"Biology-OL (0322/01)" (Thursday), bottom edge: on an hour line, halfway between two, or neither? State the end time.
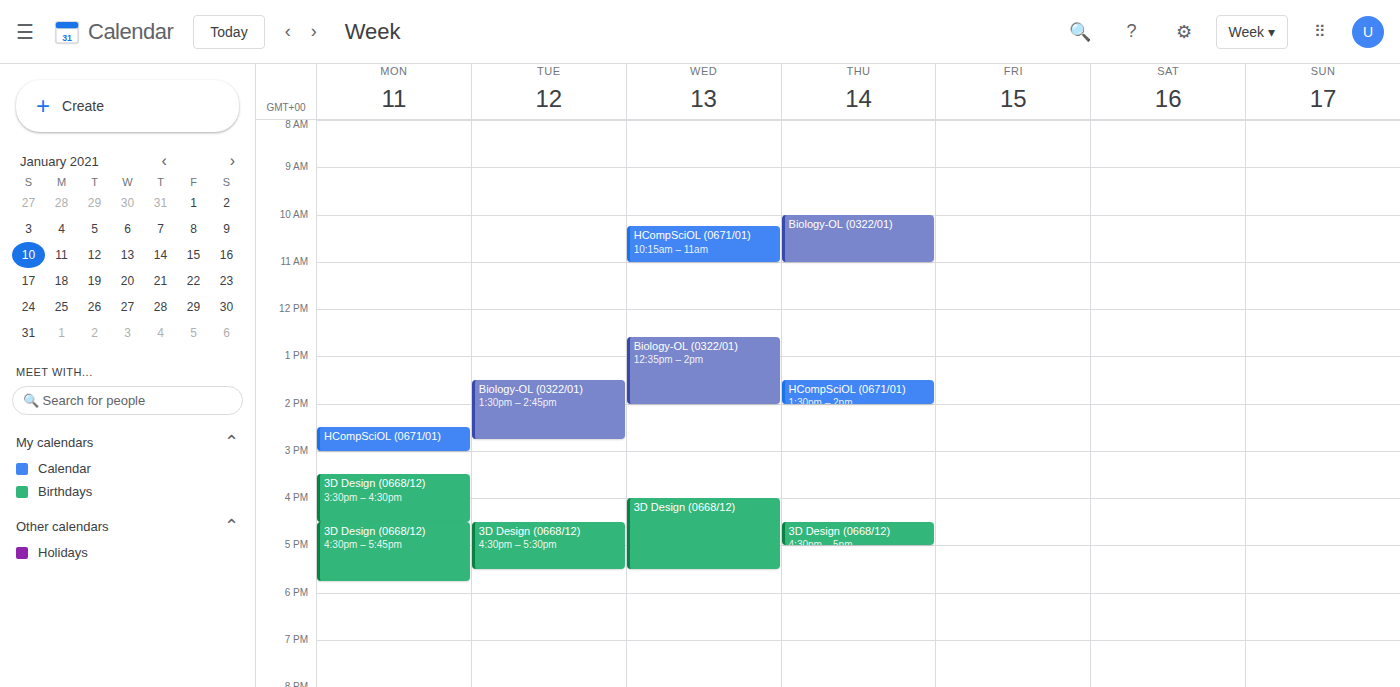
11:00 -- exactly on the 11:00 line.